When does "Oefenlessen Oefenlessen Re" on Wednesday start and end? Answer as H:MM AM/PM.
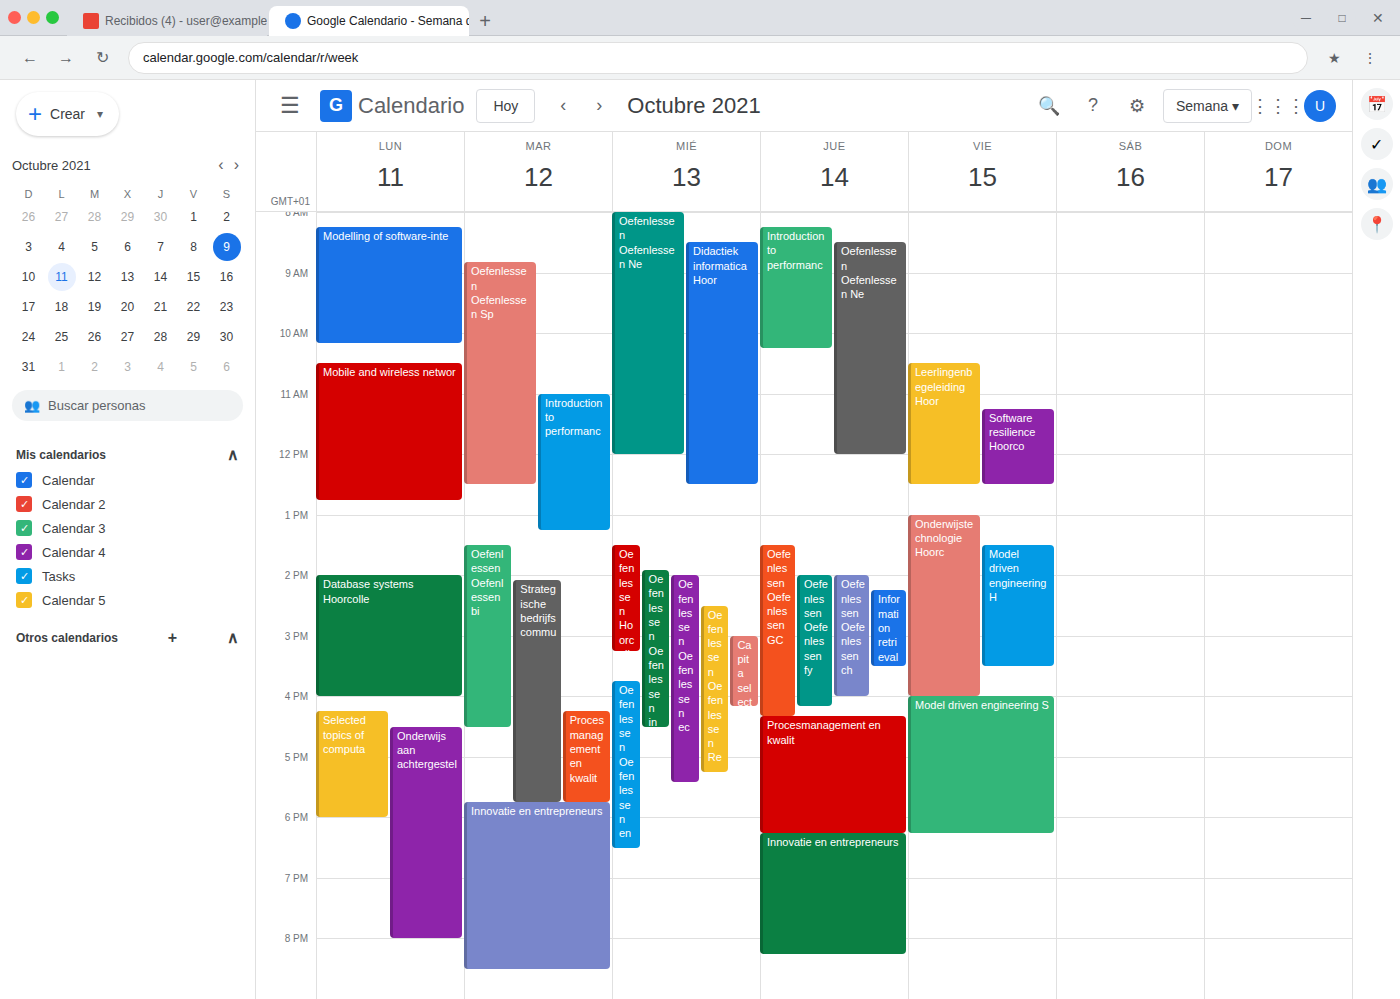
2:30 PM to 5:15 PM